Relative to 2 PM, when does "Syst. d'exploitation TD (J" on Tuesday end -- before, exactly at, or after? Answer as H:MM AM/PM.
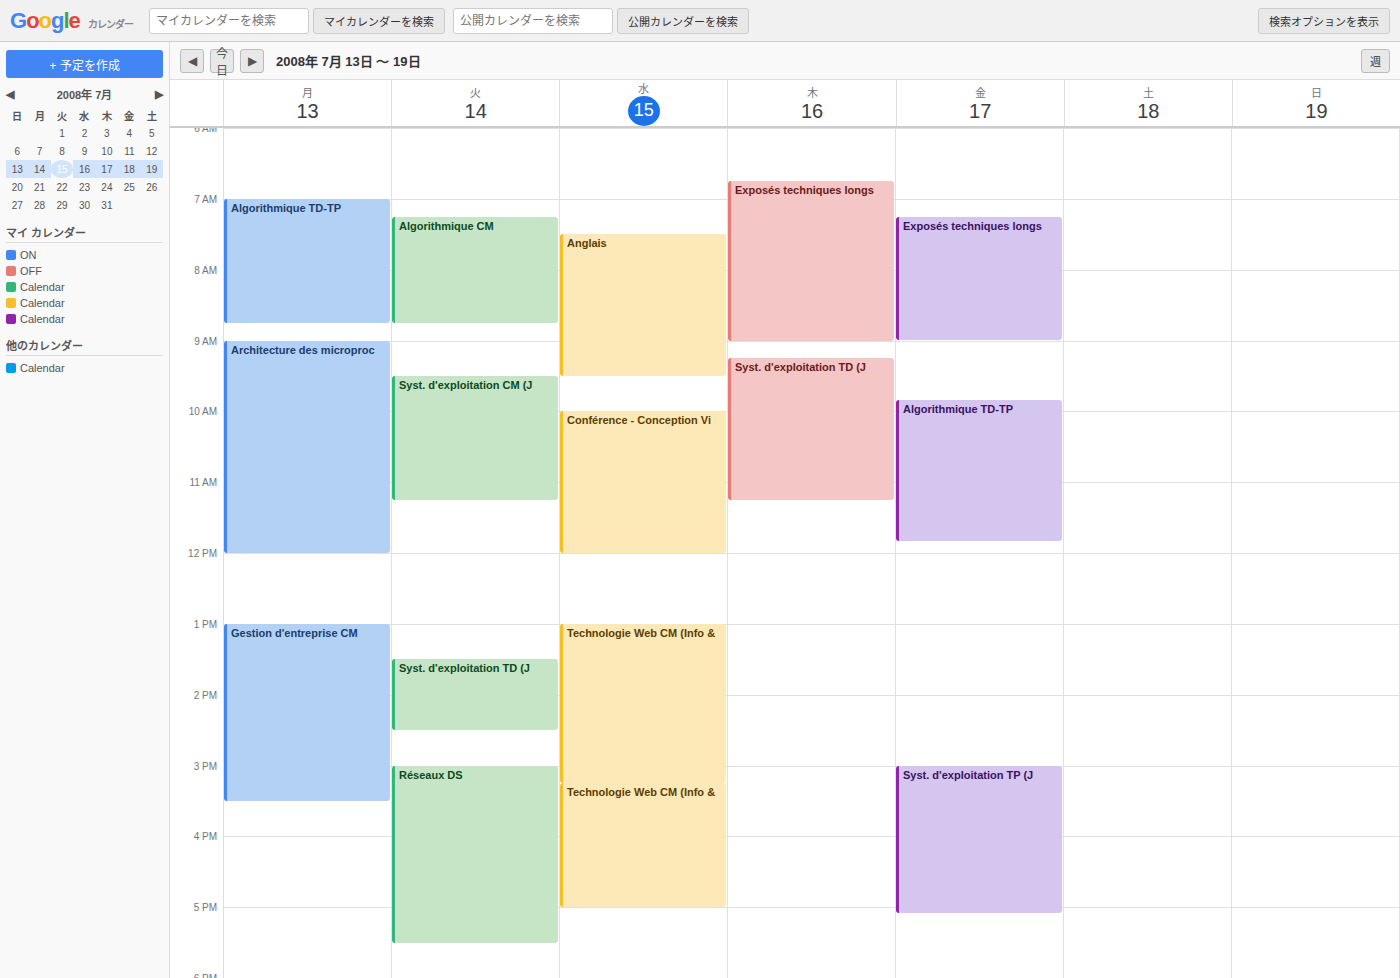
2:30 PM -- after 2 PM, 30 minutes below the 2 PM line.